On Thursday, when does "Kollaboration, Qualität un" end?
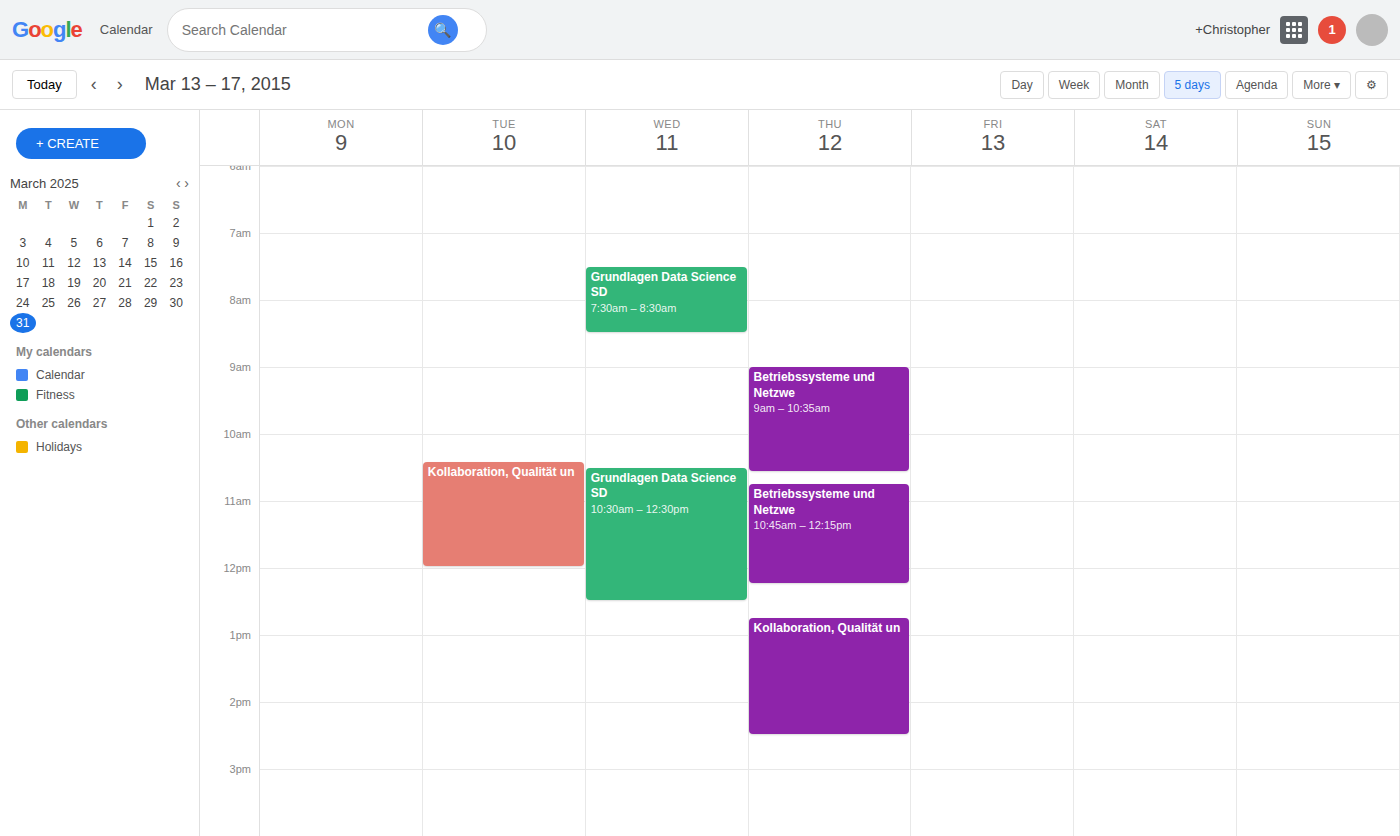
2:30 PM